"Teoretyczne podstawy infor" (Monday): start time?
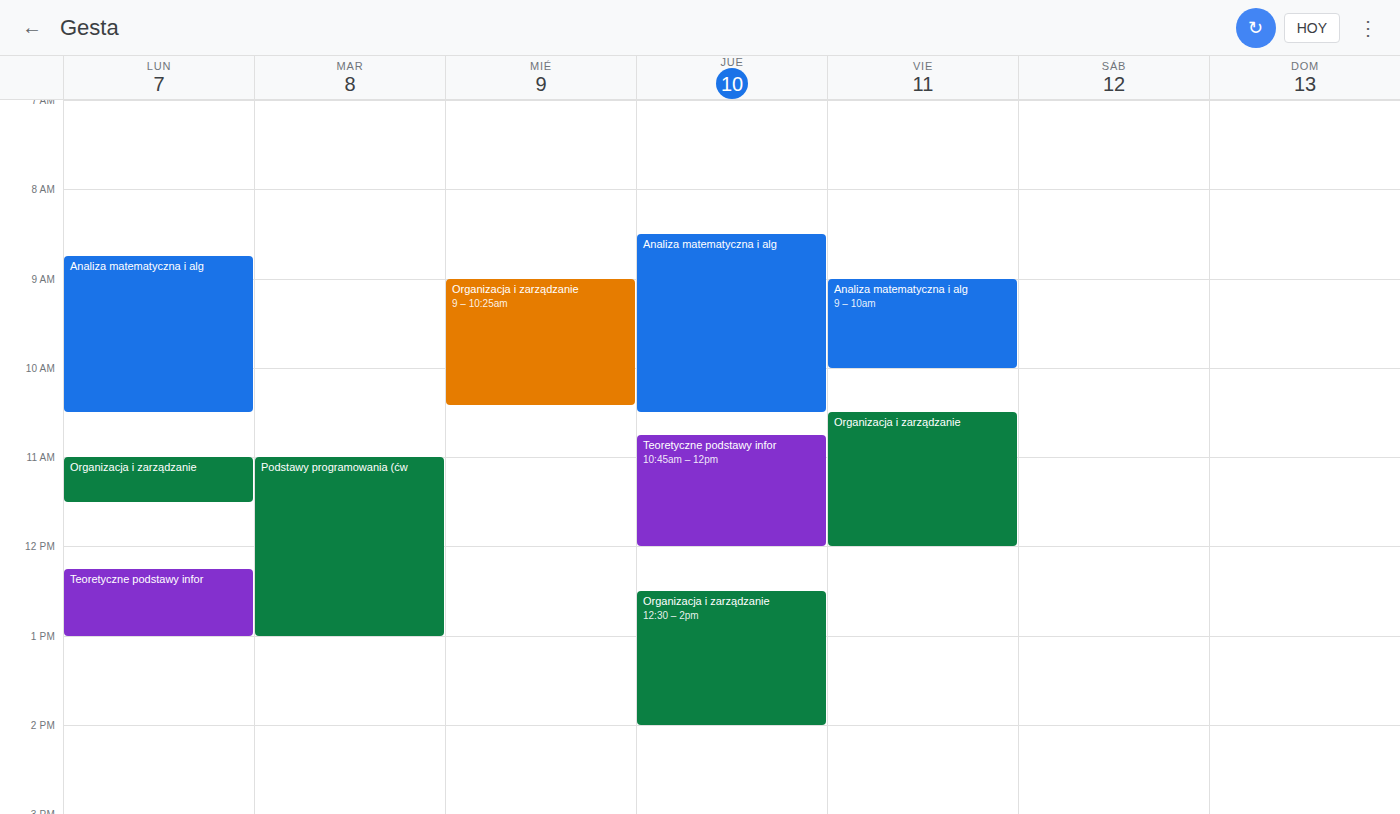
12:15 PM